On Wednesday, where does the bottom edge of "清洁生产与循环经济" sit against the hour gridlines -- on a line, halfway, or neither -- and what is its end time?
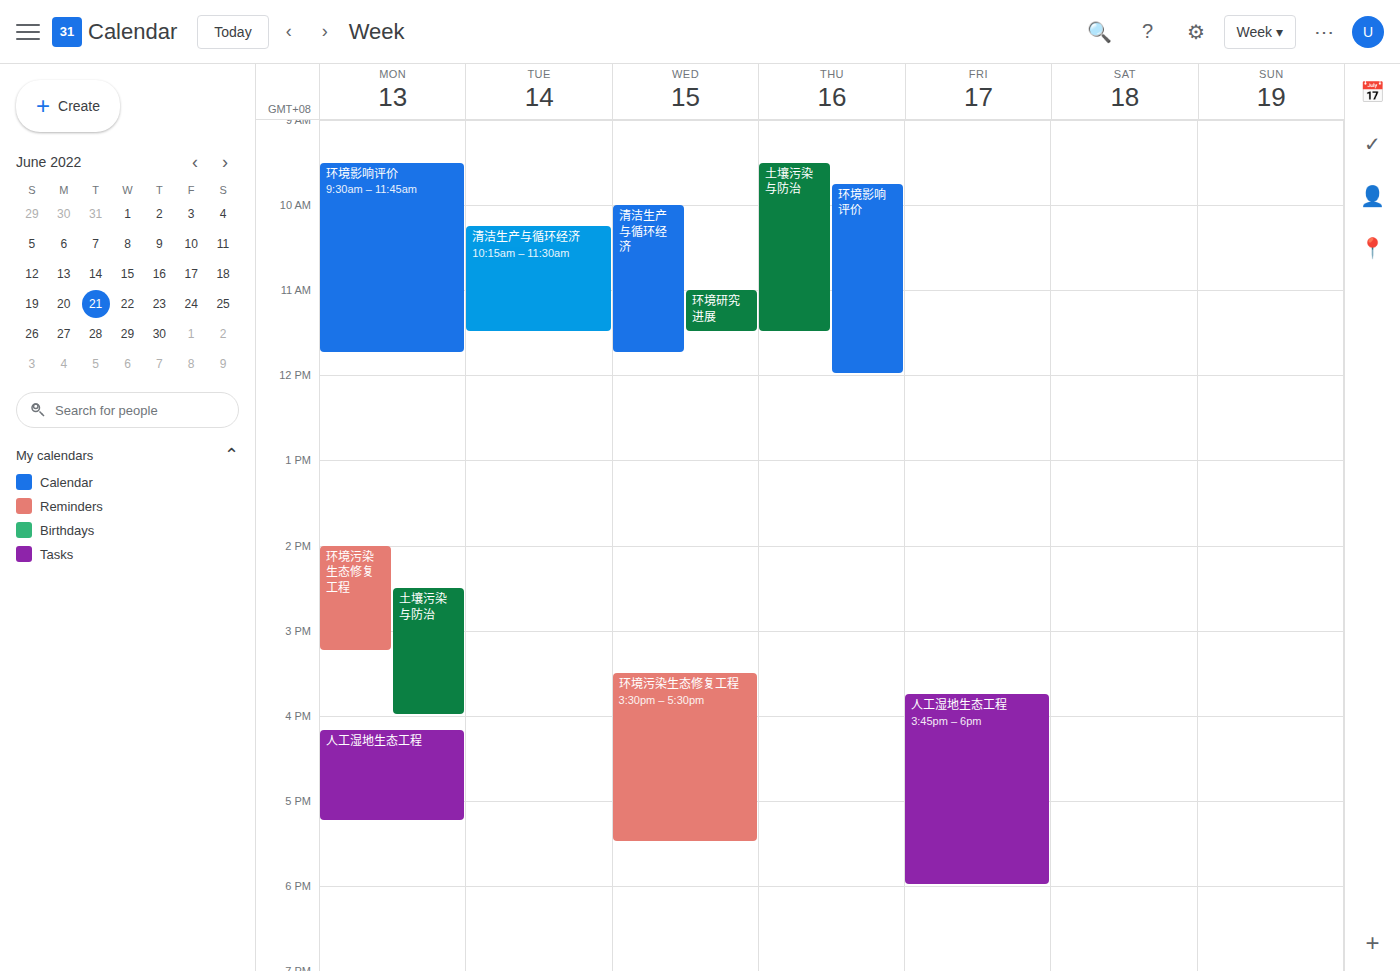
11:45 AM -- neither: three quarters of the way from the 11 AM line to the 12 PM line.